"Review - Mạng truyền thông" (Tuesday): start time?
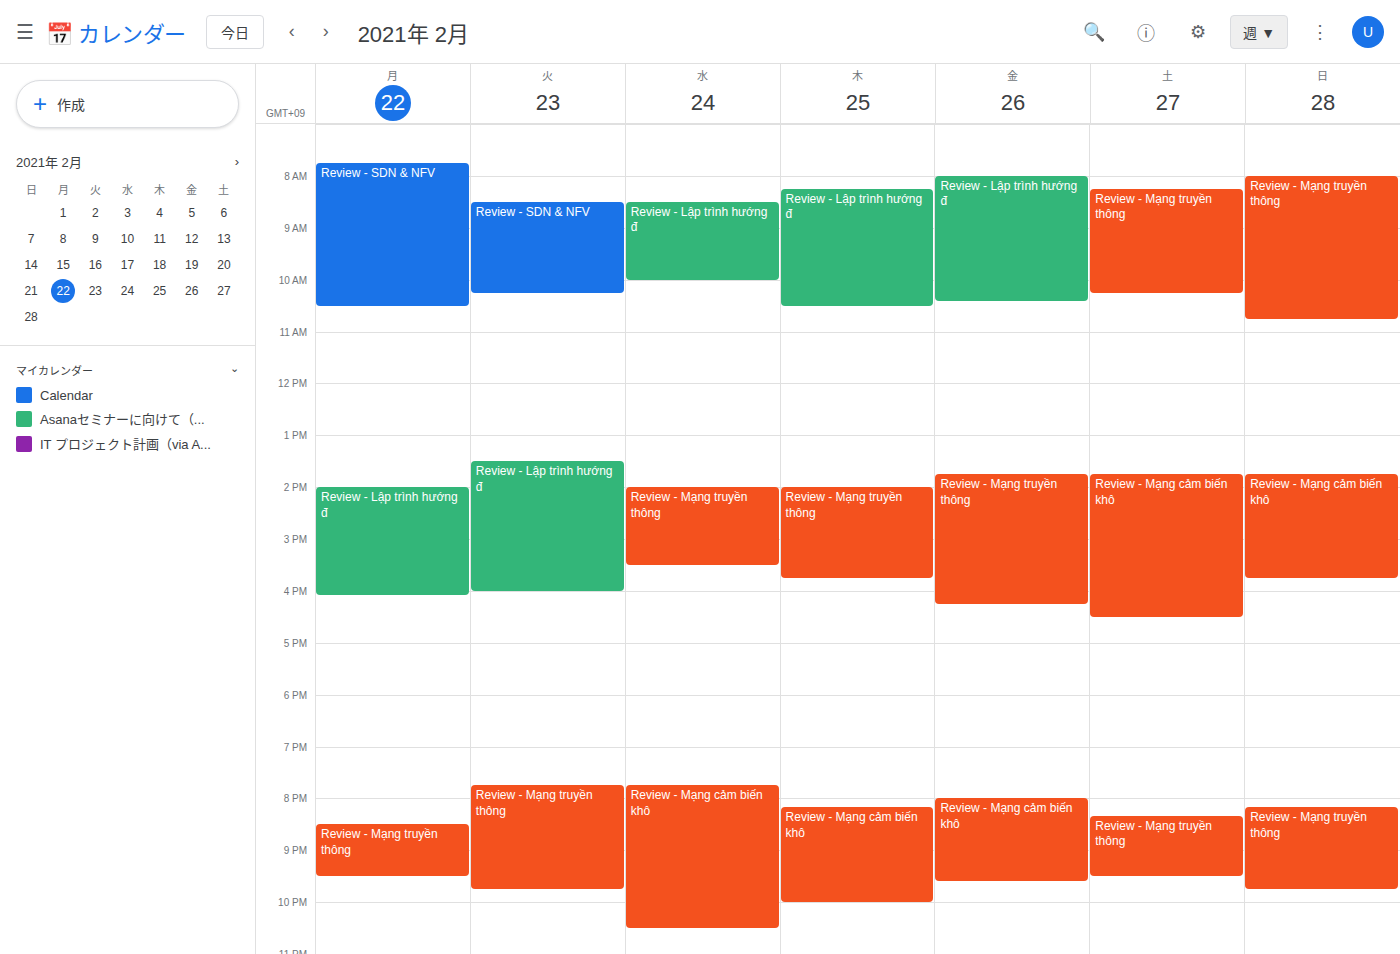
7:45 PM